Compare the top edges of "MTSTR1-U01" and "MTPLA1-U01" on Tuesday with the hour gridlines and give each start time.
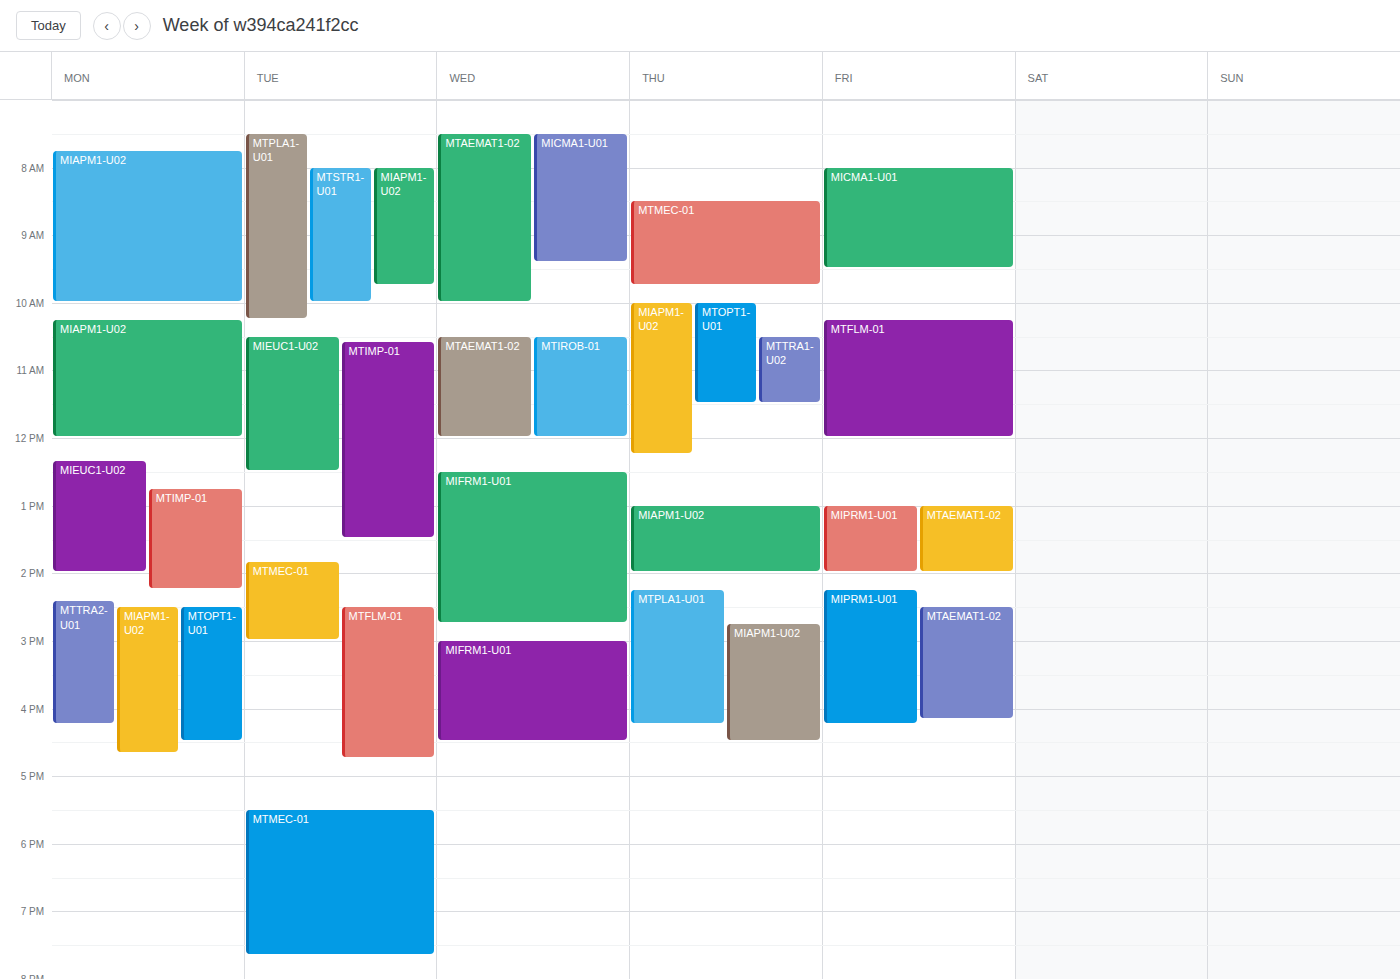
"MTSTR1-U01": 8:00 AM, exactly on the 8 AM line. "MTPLA1-U01": 7:30 AM, halfway between the 7 AM and 8 AM lines.